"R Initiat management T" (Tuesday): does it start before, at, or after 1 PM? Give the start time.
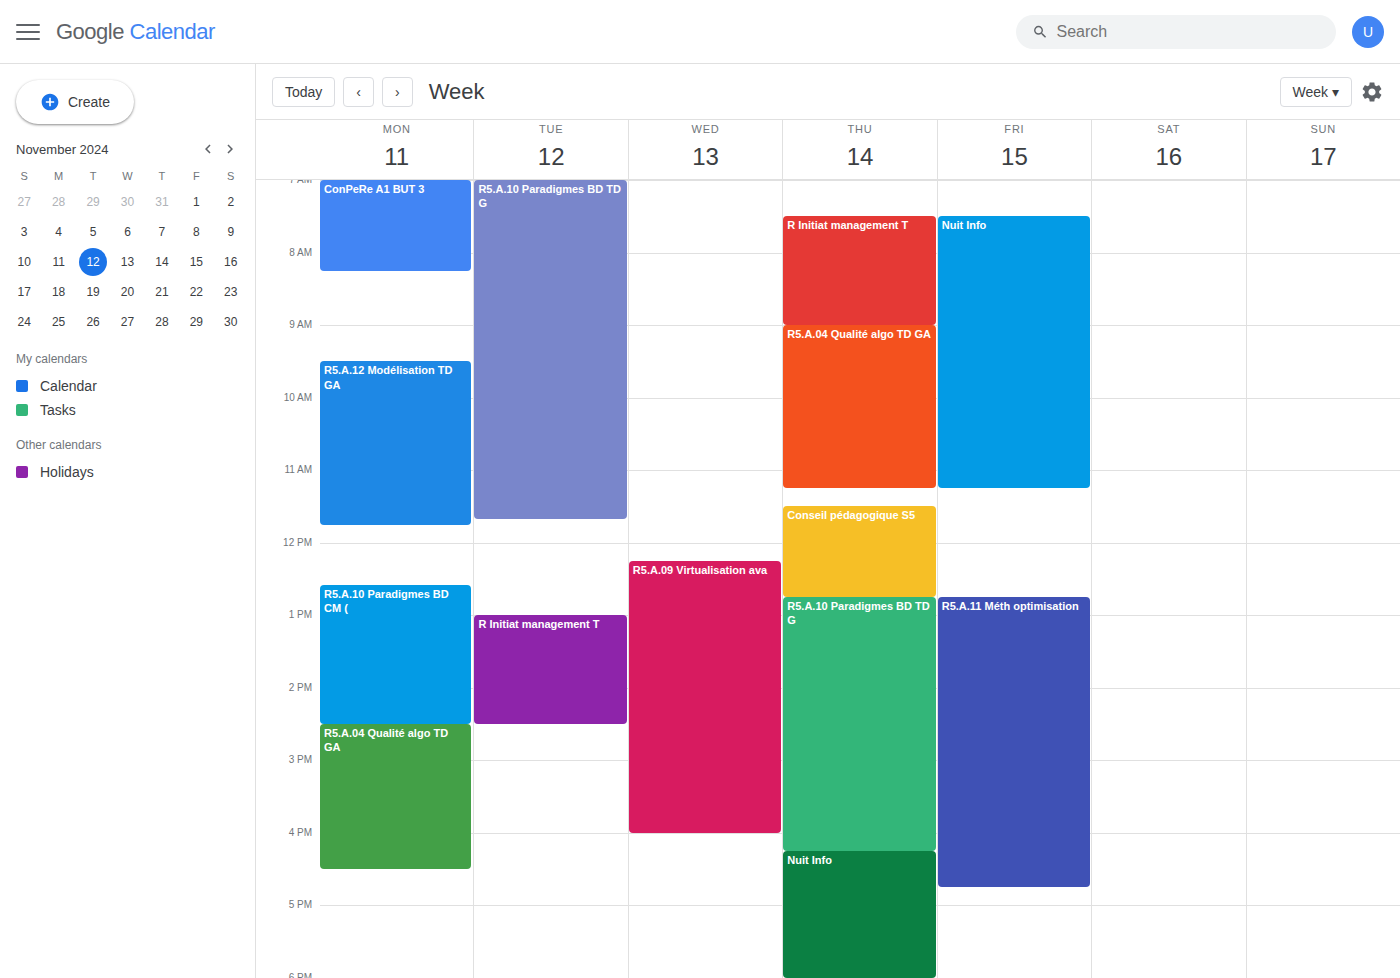
1:00 PM -- exactly at 1 PM, on the 1 PM line.